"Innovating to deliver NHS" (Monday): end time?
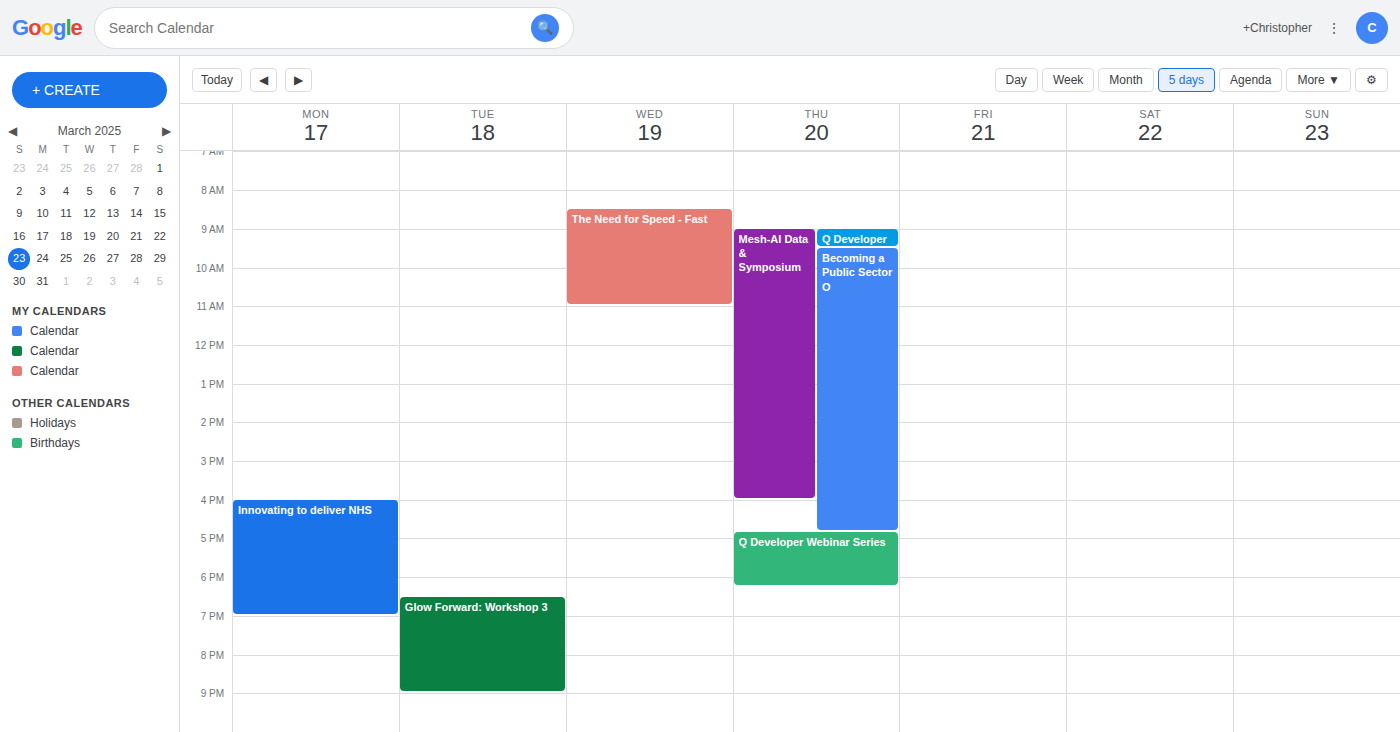
19:00